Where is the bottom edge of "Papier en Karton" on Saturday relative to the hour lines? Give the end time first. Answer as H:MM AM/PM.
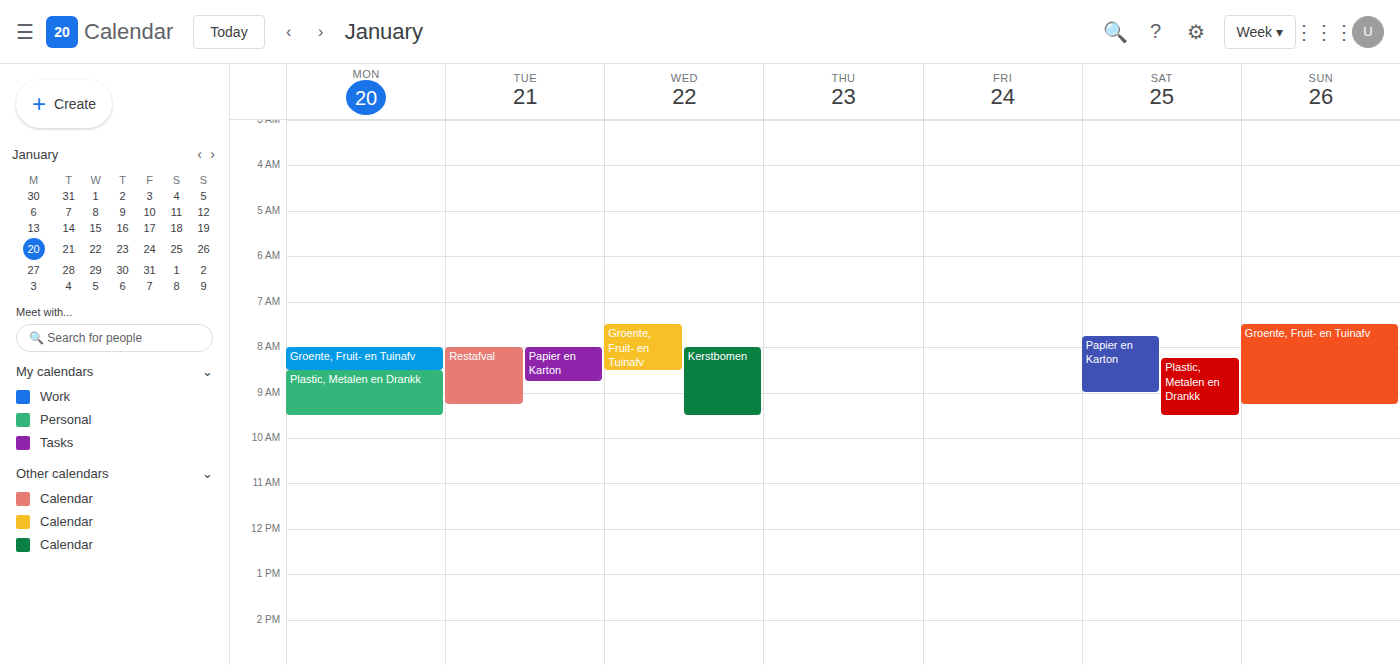
9:00 AM -- exactly on the 9 AM line.